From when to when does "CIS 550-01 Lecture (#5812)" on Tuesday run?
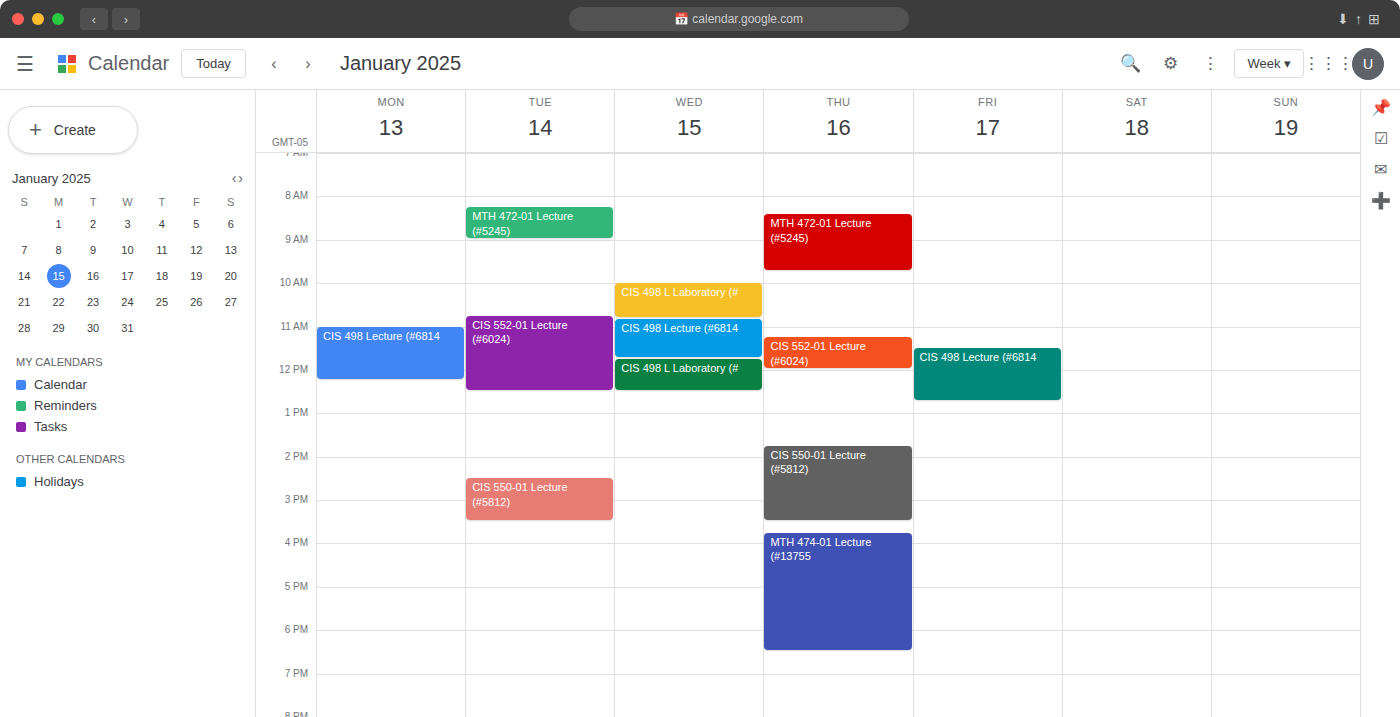
2:30 PM to 3:30 PM